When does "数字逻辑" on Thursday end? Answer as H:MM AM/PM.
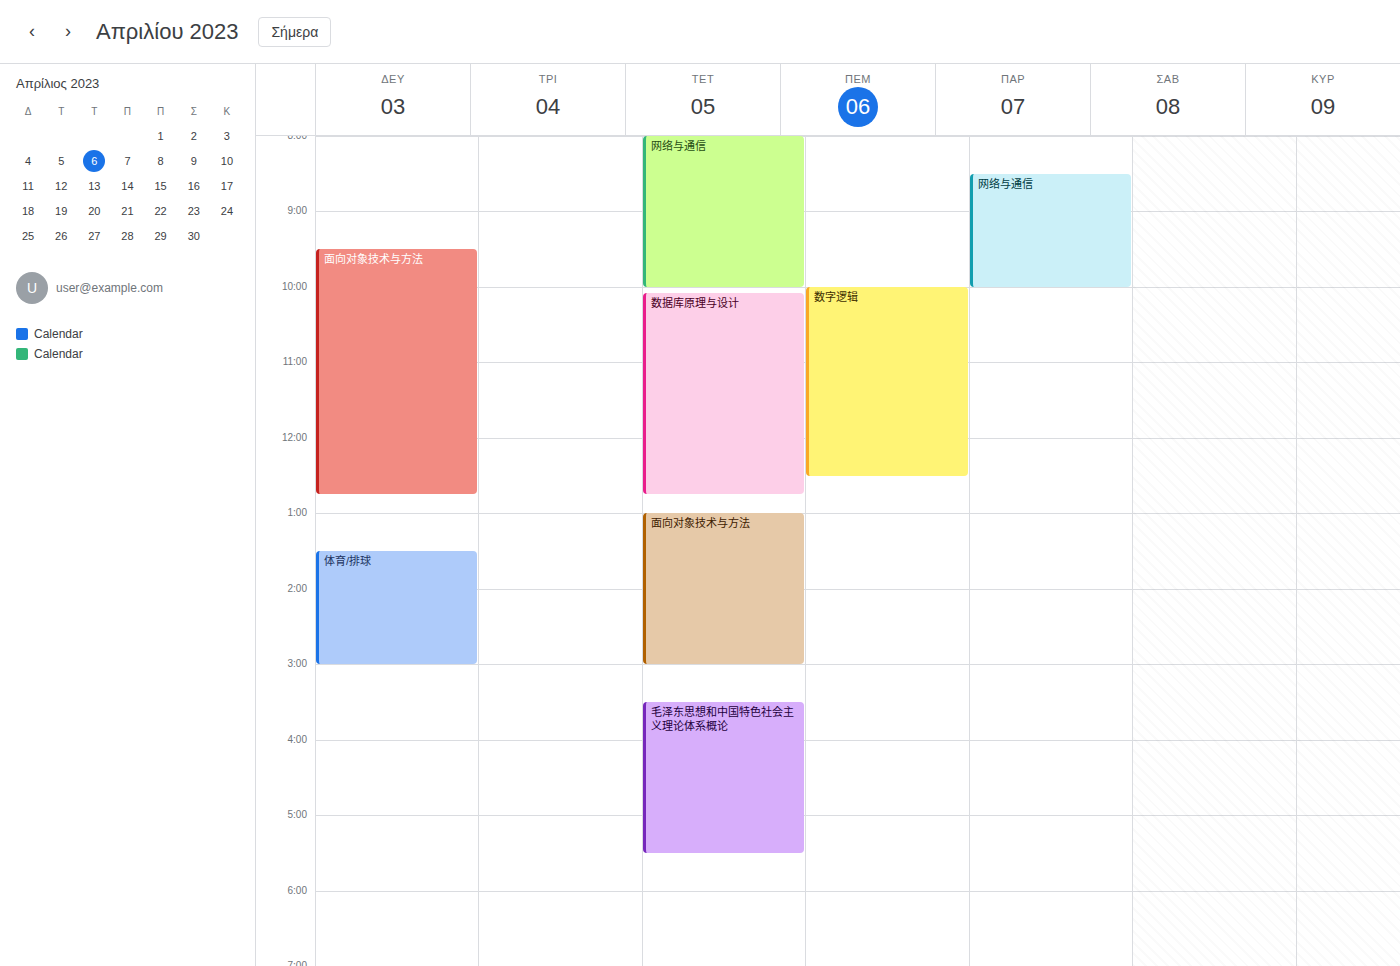
12:30 PM